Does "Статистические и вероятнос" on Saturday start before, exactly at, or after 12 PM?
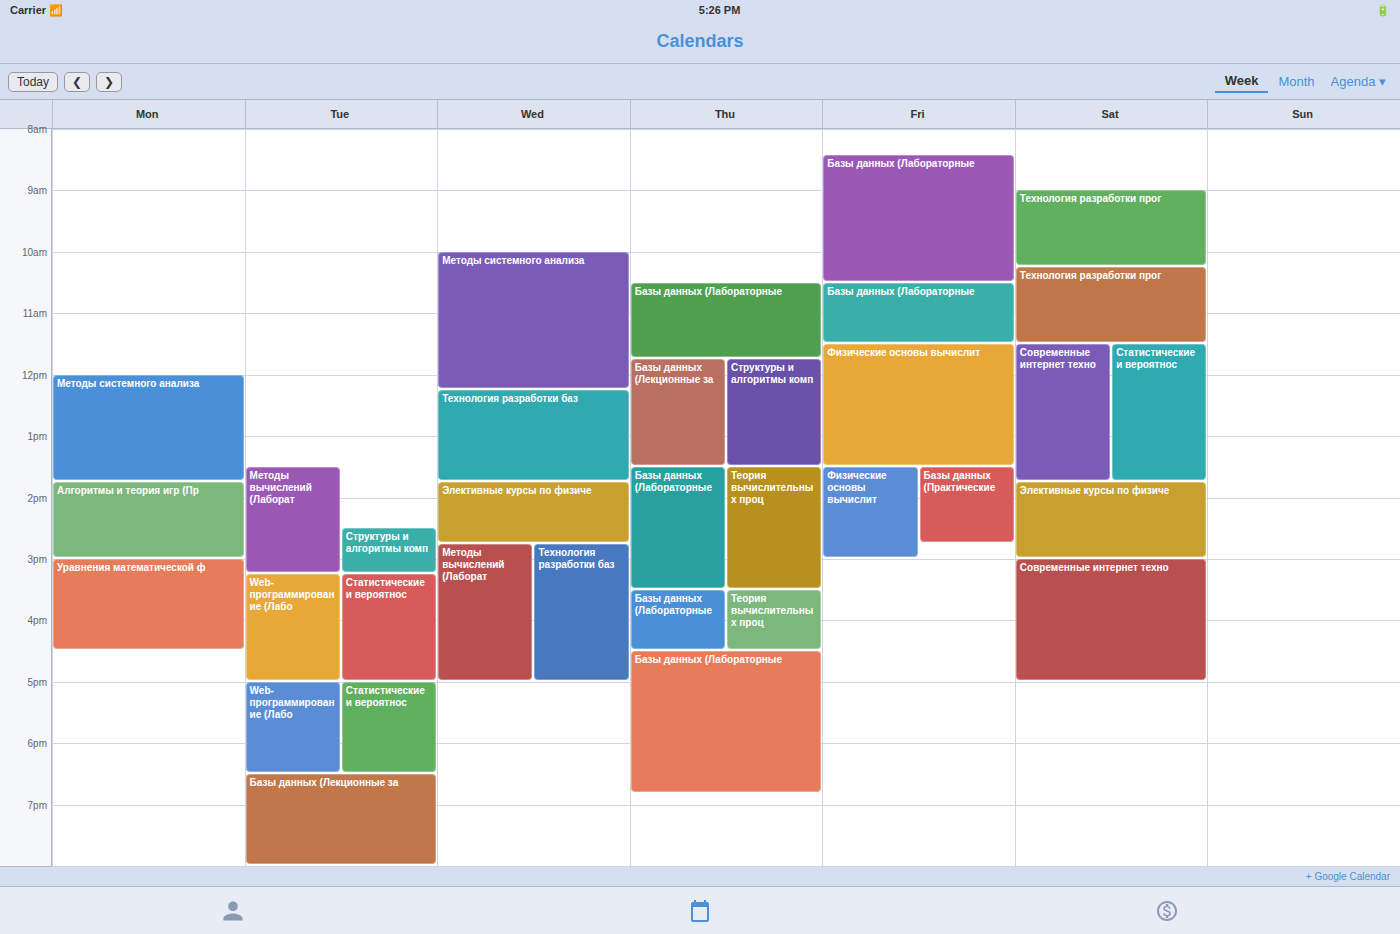
11:30 AM -- before 12 PM, 30 minutes above the 12 PM line.